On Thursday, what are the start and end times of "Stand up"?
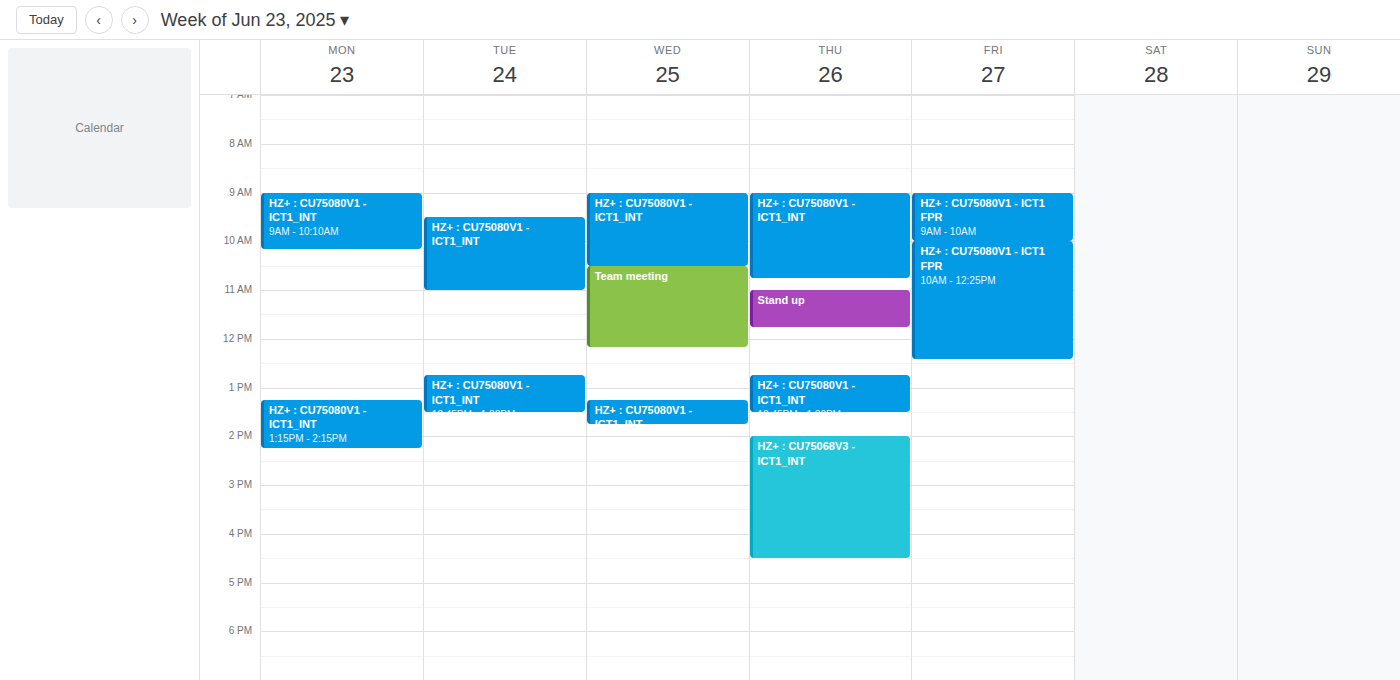
11:00 AM to 11:45 AM